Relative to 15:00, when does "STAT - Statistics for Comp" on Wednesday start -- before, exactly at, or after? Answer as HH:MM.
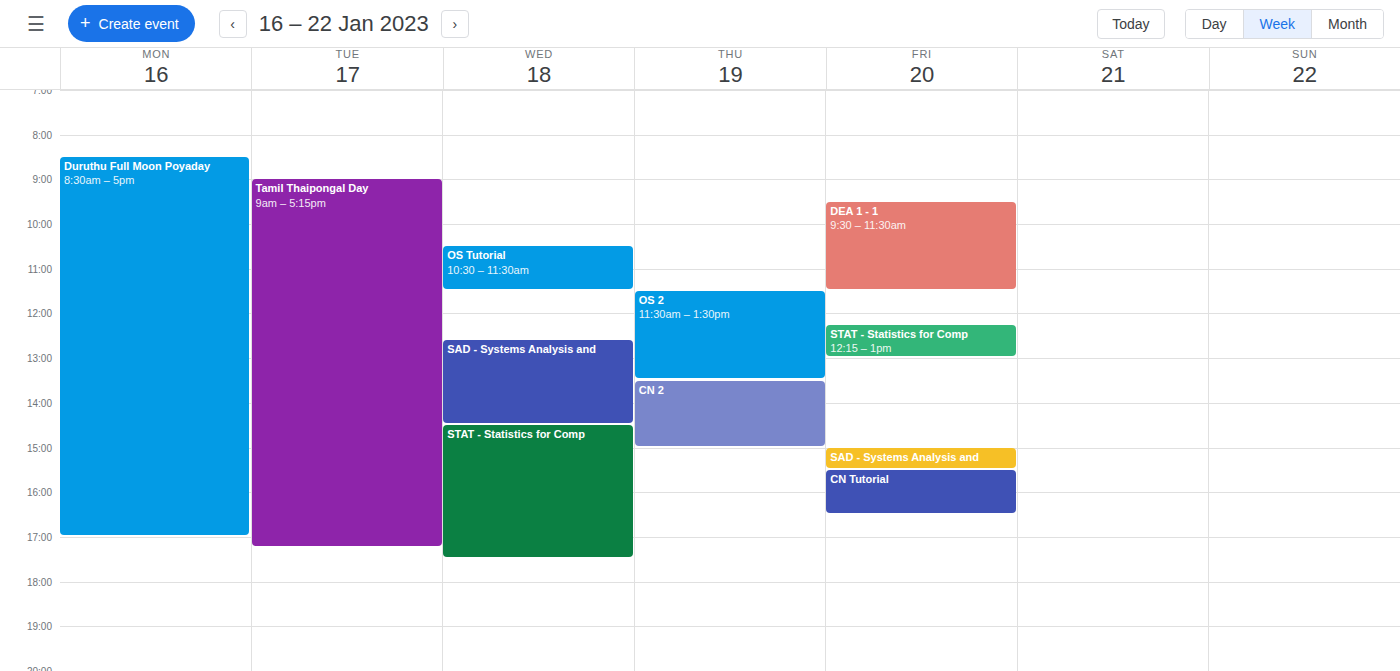
14:30 -- before 15:00, 30 minutes above the 15:00 line.